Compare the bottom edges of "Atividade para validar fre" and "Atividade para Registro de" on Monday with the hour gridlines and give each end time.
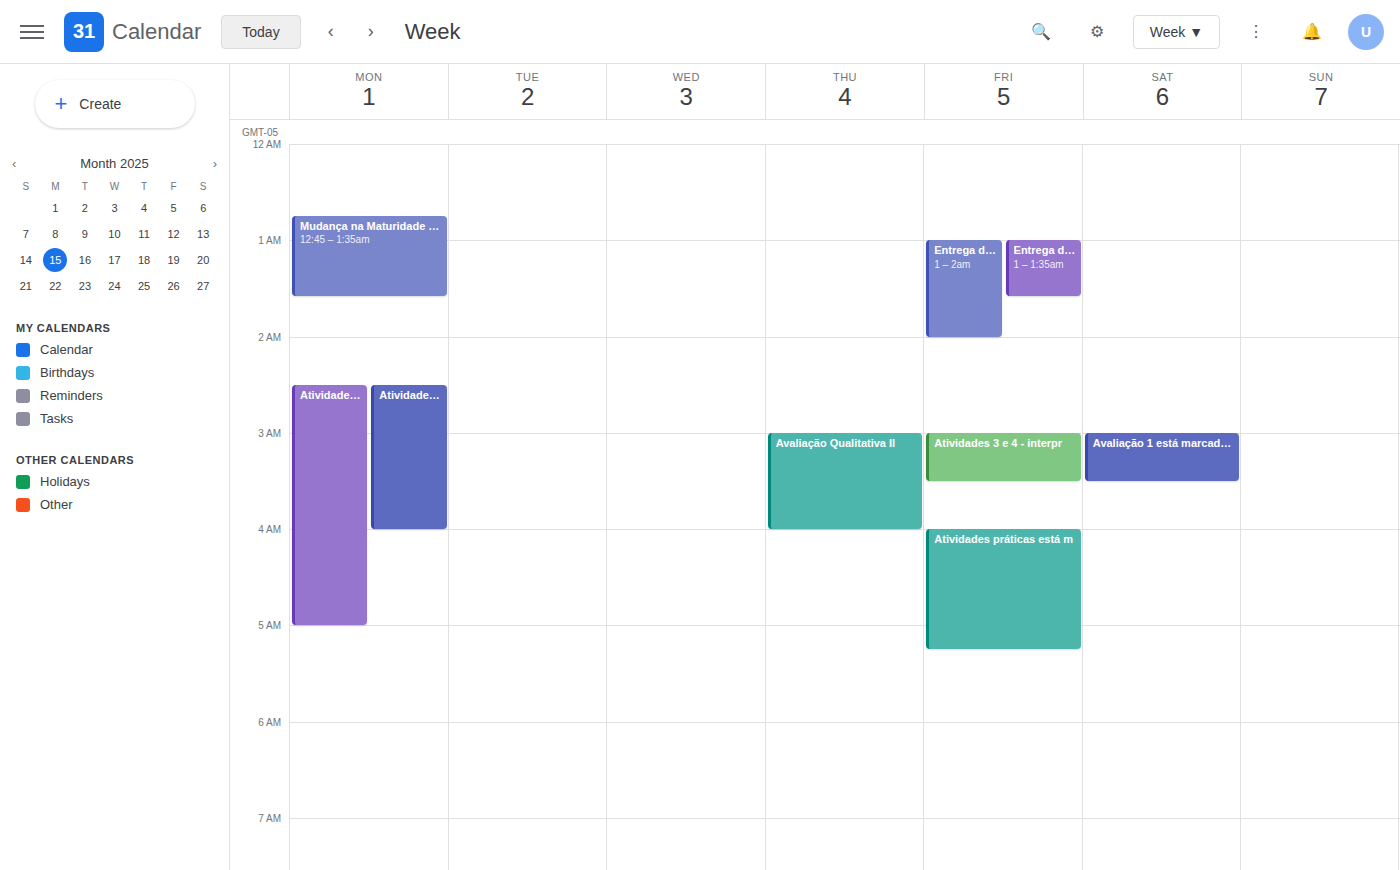
"Atividade para validar fre": 5:00 AM, exactly on the 5 AM line. "Atividade para Registro de": 4:00 AM, exactly on the 4 AM line.